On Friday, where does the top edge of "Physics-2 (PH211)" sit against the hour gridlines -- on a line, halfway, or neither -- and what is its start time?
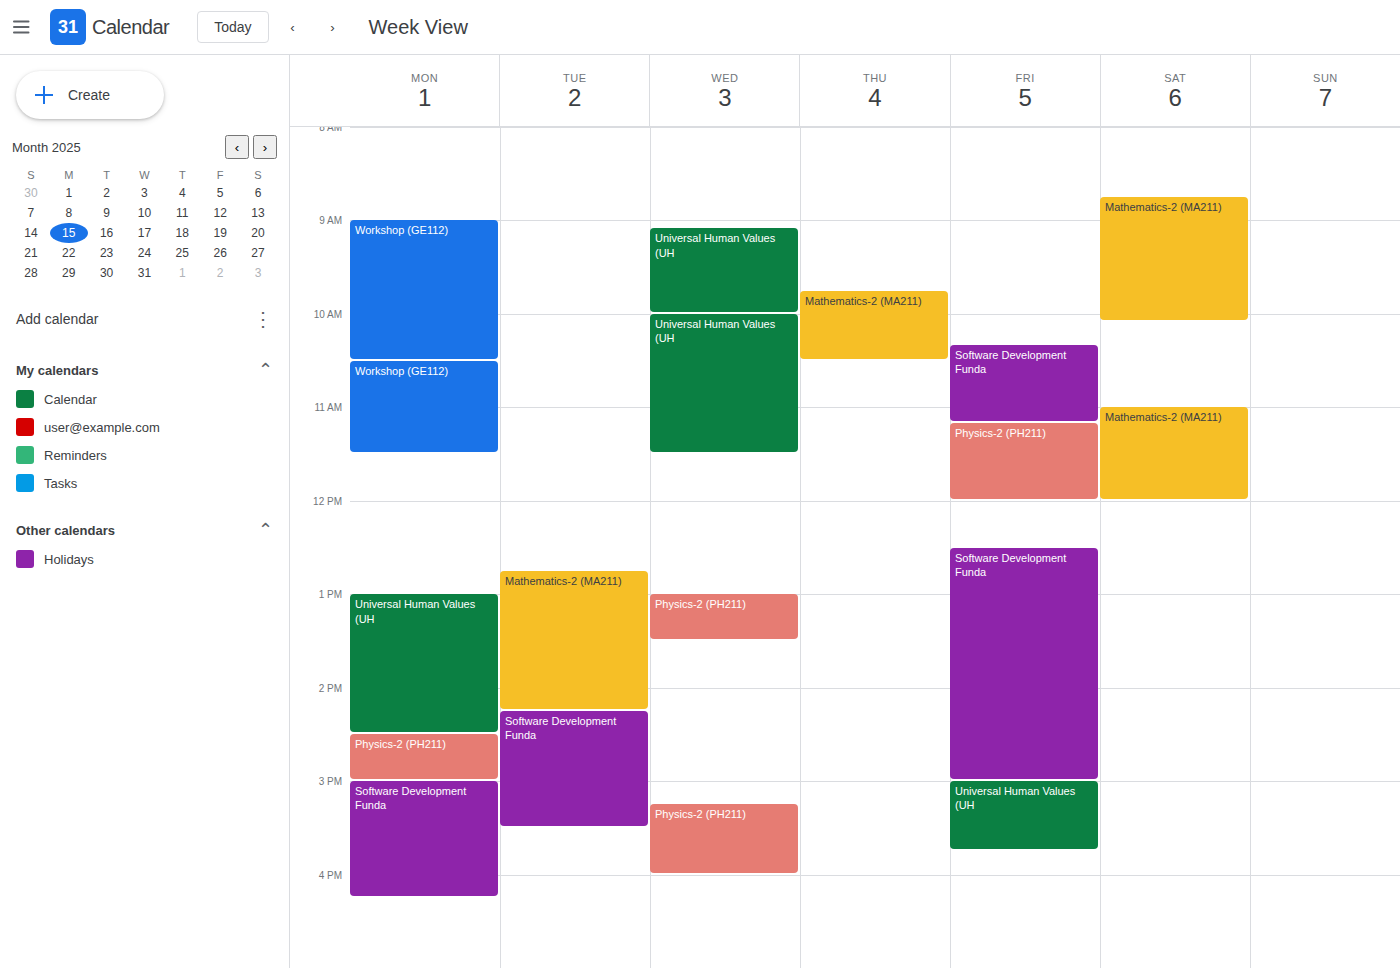
11:10 AM -- neither: 10 minutes below the 11 AM line and 50 minutes above the 12 PM line.